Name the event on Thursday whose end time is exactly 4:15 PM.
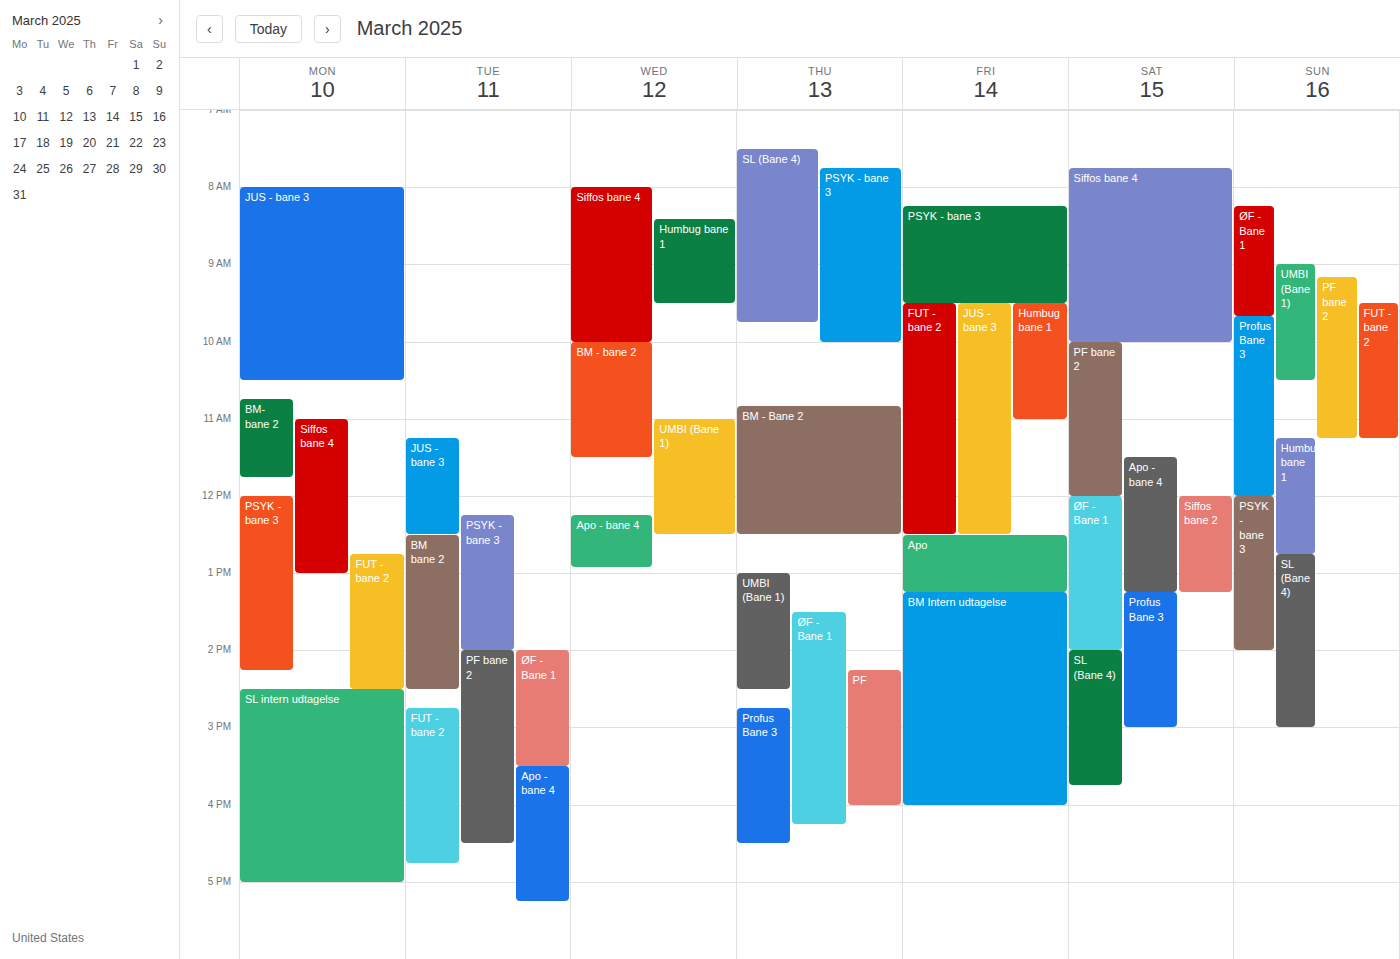
"ØF - Bane 1"